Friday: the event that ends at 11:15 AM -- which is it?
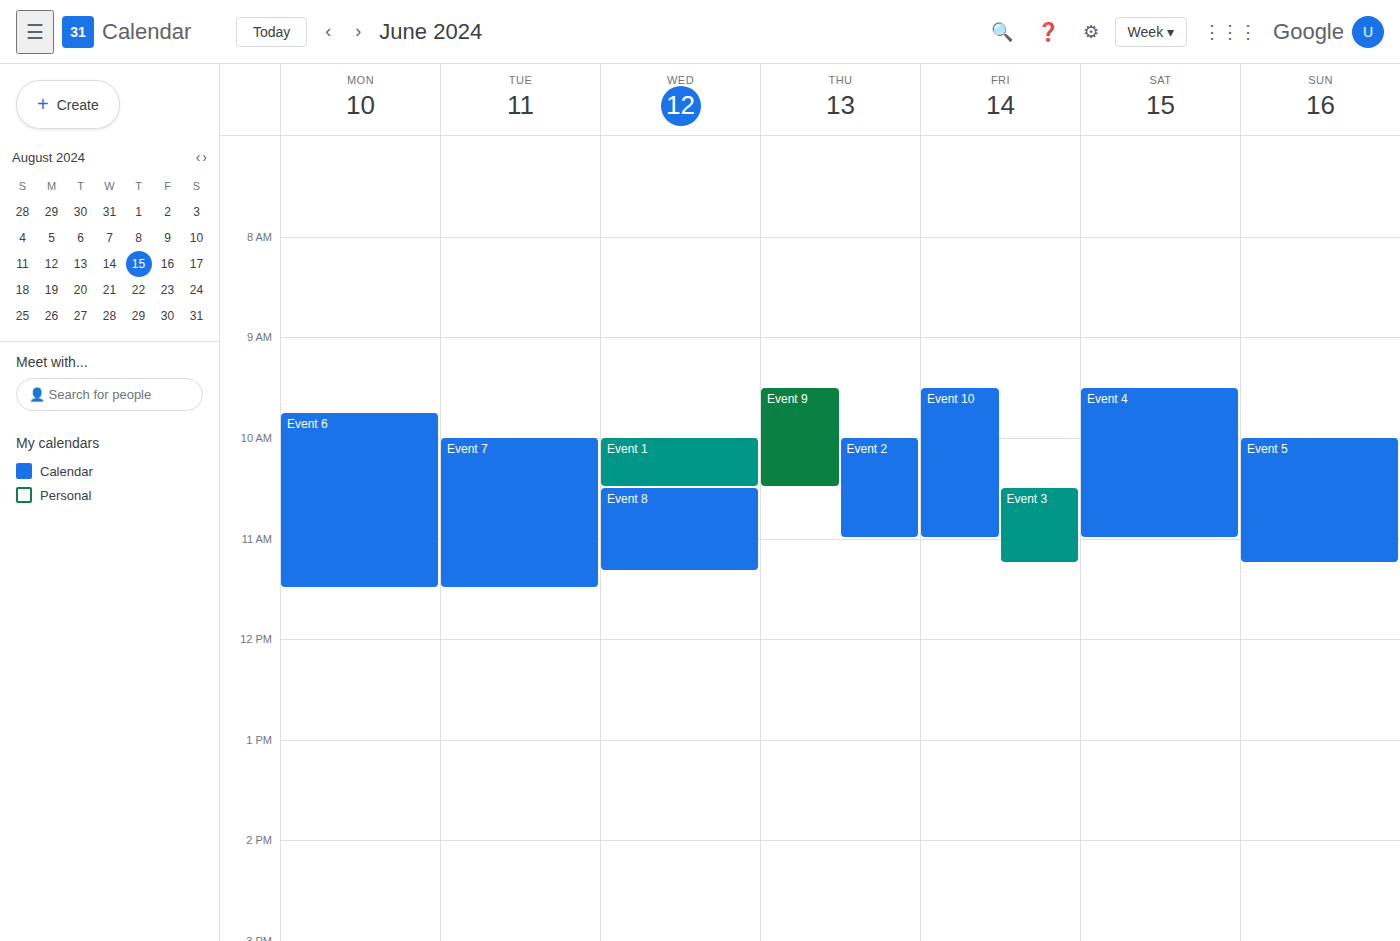
"Event 3"